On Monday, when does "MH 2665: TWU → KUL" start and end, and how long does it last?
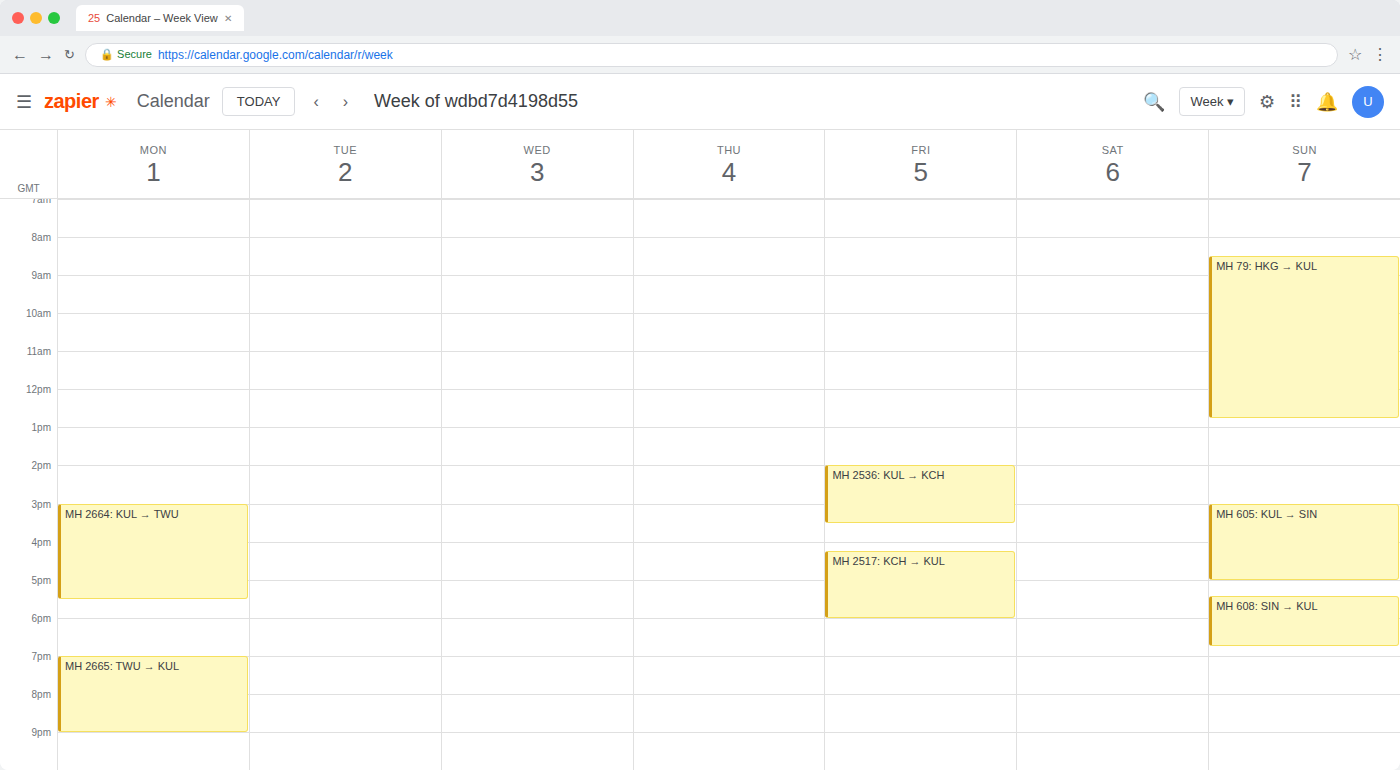
19:00 to 21:00, 2 hours